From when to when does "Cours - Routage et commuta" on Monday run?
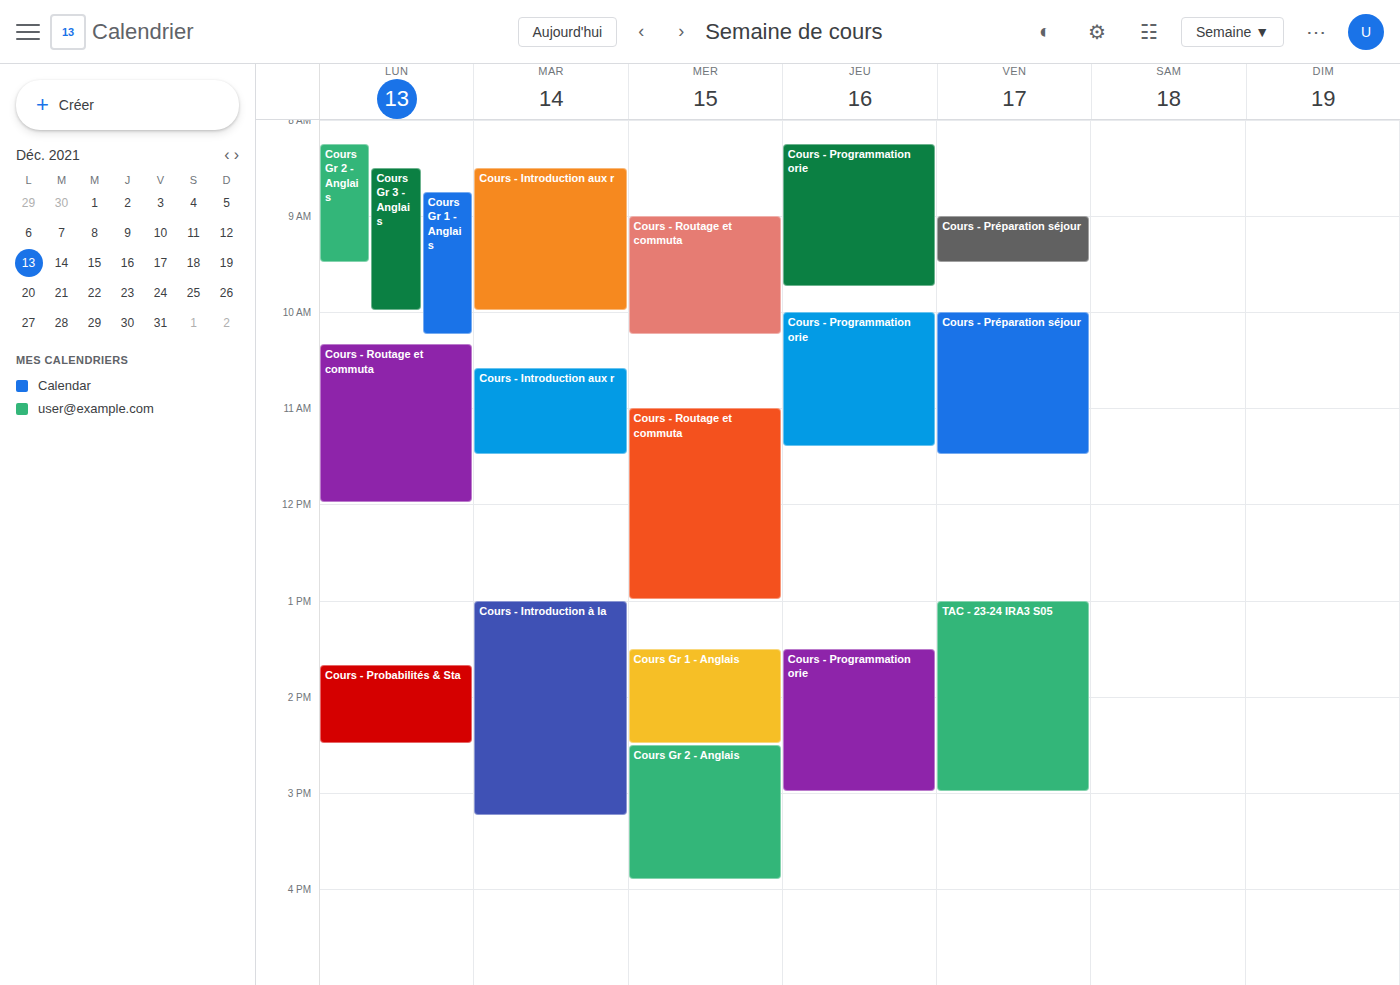
10:20 AM to 12:00 PM